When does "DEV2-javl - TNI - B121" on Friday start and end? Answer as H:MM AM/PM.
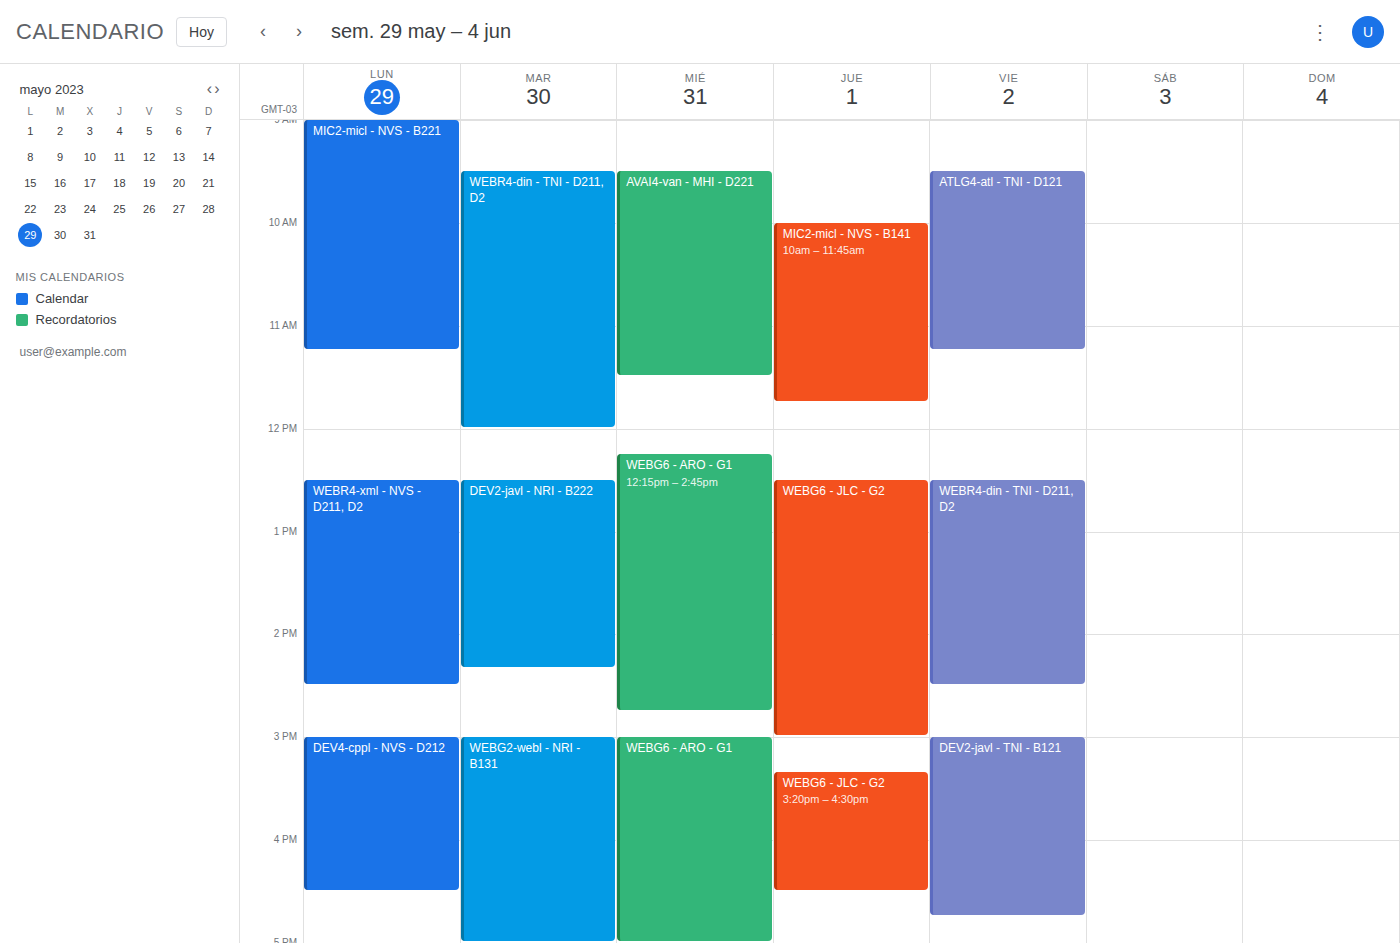
3:00 PM to 4:45 PM